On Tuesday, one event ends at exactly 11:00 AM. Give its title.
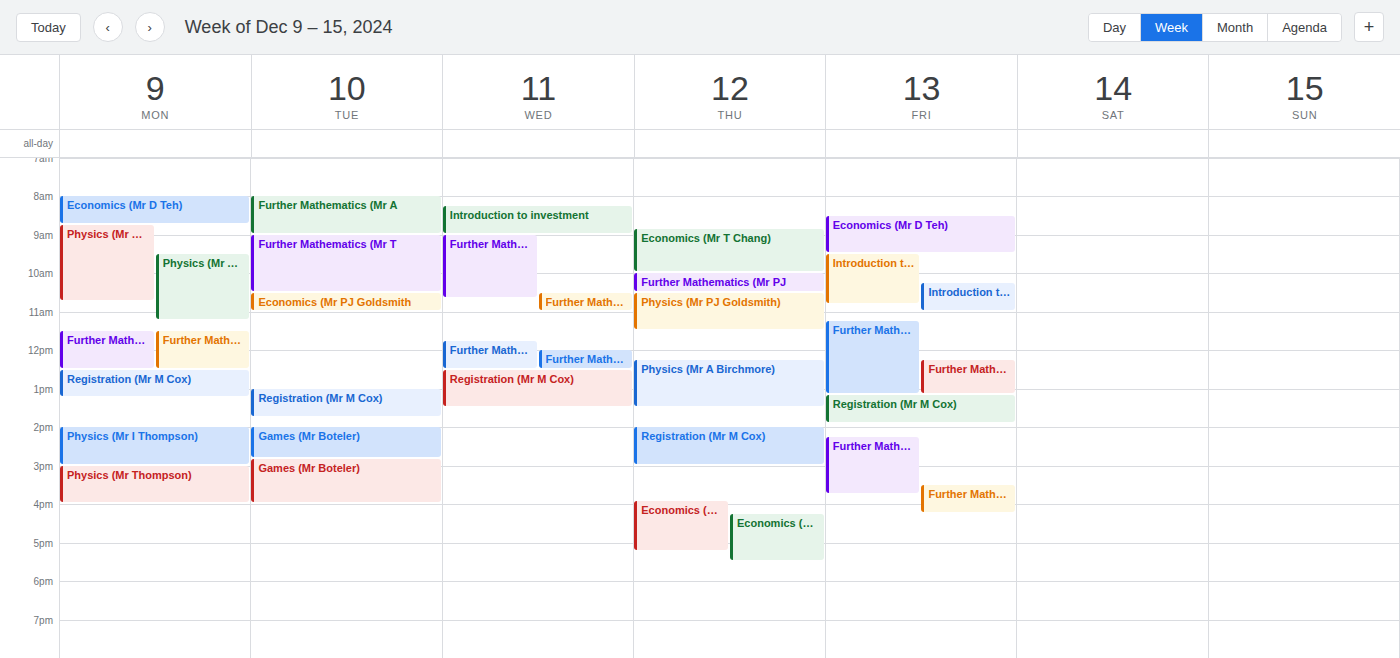
"Economics (Mr PJ Goldsmith"